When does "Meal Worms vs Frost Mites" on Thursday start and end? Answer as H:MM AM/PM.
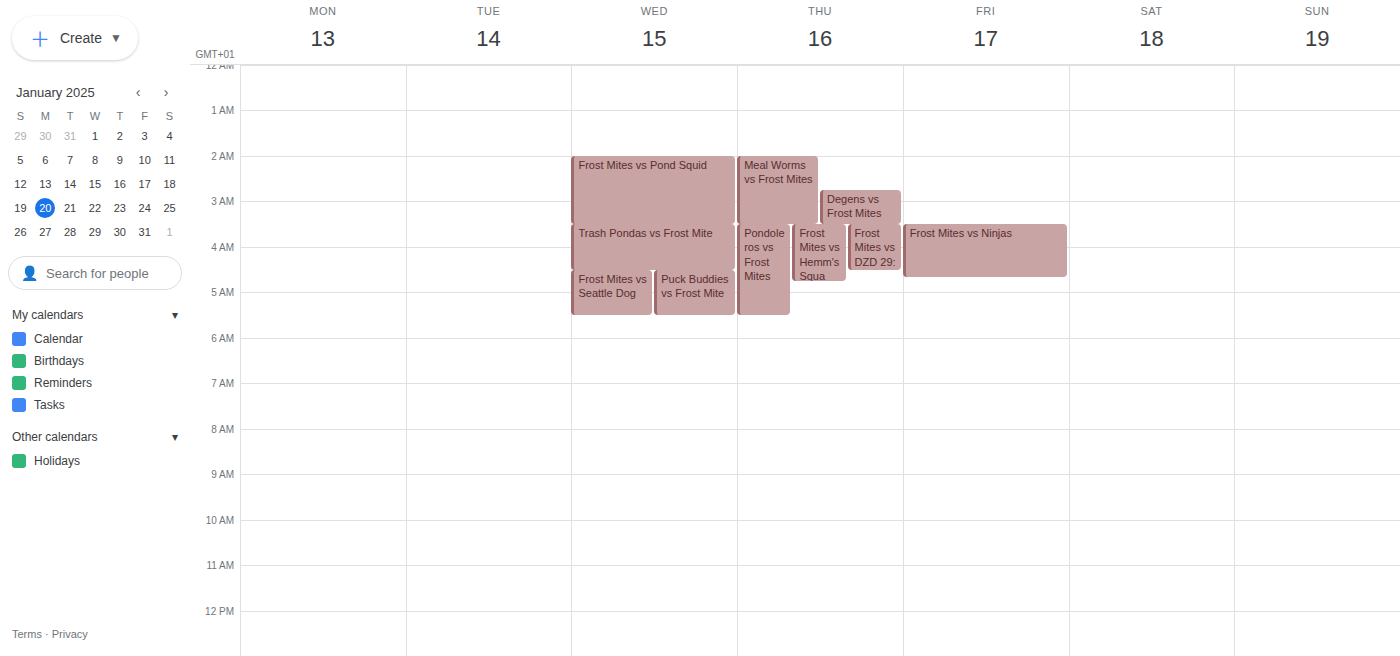
2:00 AM to 3:30 AM